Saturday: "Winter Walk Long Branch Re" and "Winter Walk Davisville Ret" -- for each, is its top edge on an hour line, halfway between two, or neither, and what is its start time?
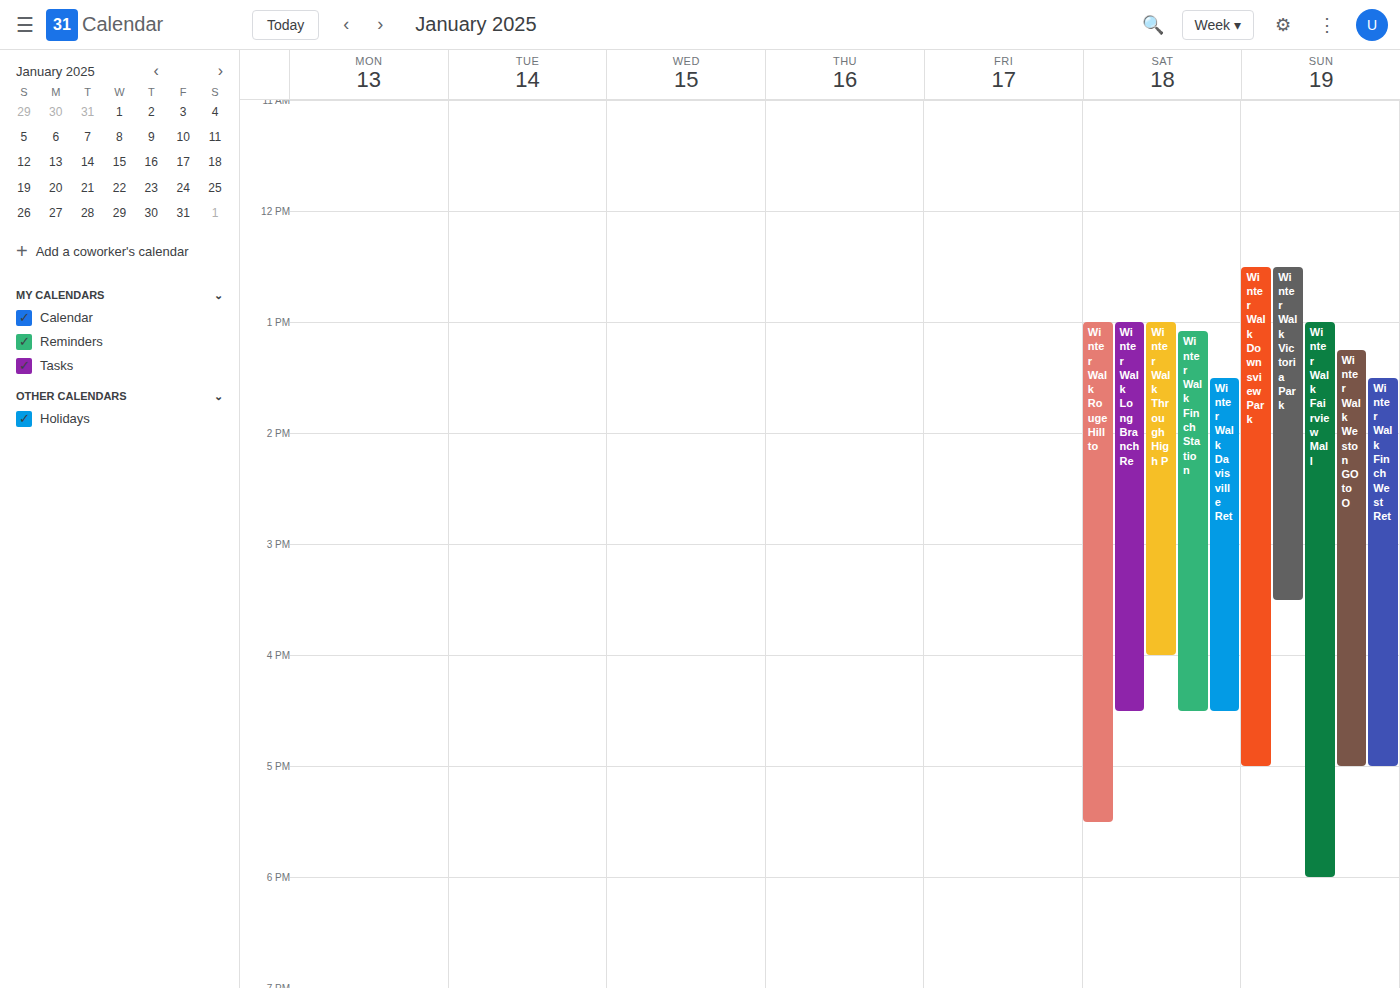
"Winter Walk Long Branch Re": 1:00 PM, exactly on the 1 PM line. "Winter Walk Davisville Ret": 1:30 PM, halfway between the 1 PM and 2 PM lines.